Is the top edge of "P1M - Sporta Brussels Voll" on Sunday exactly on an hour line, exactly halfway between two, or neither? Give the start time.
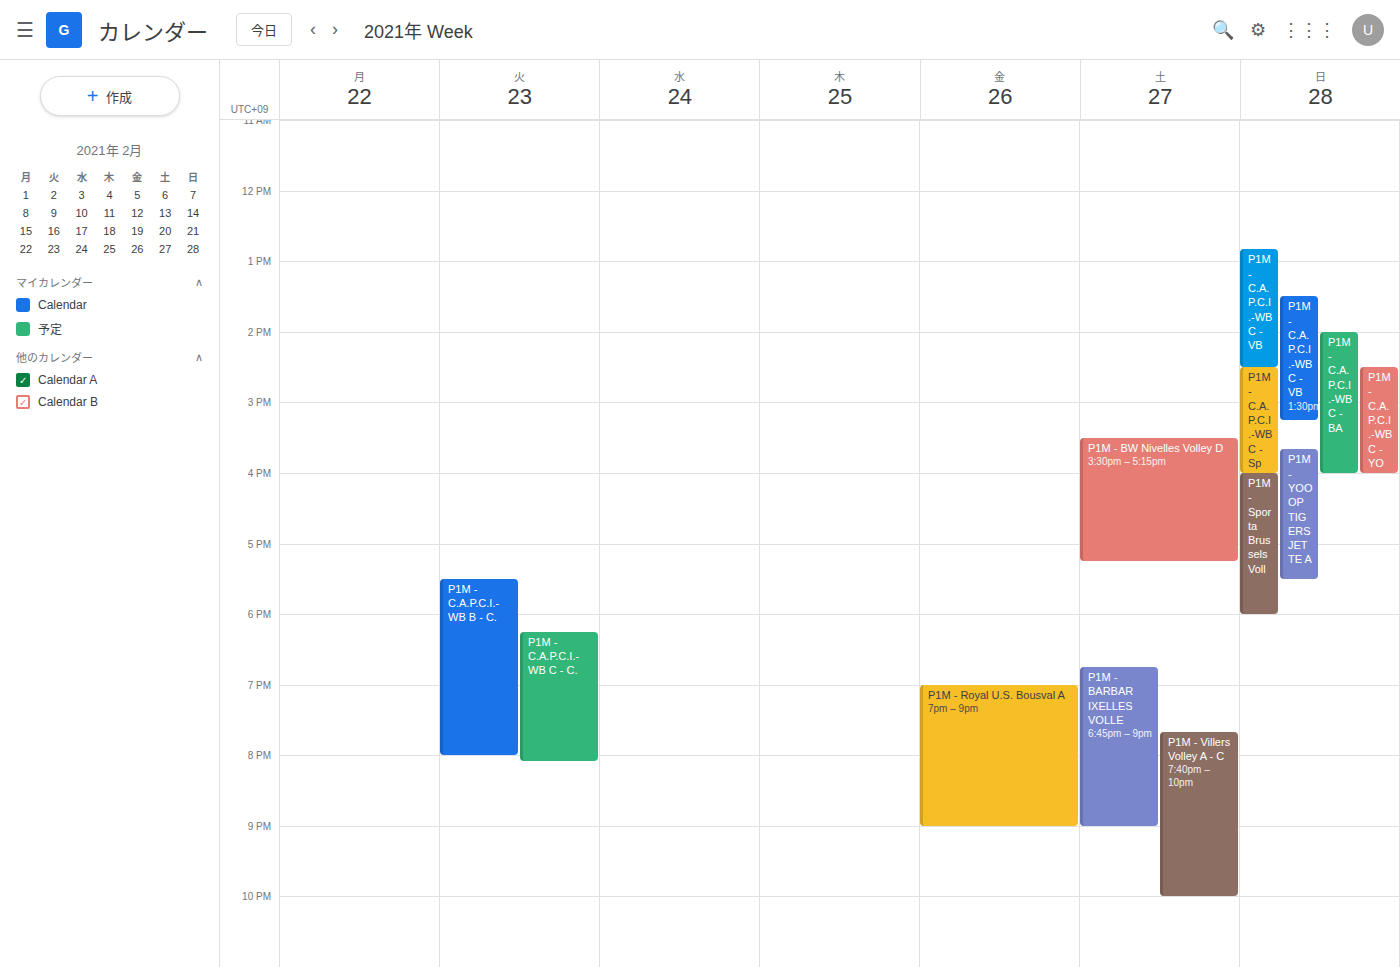
4:00 PM -- exactly on the 4 PM line.